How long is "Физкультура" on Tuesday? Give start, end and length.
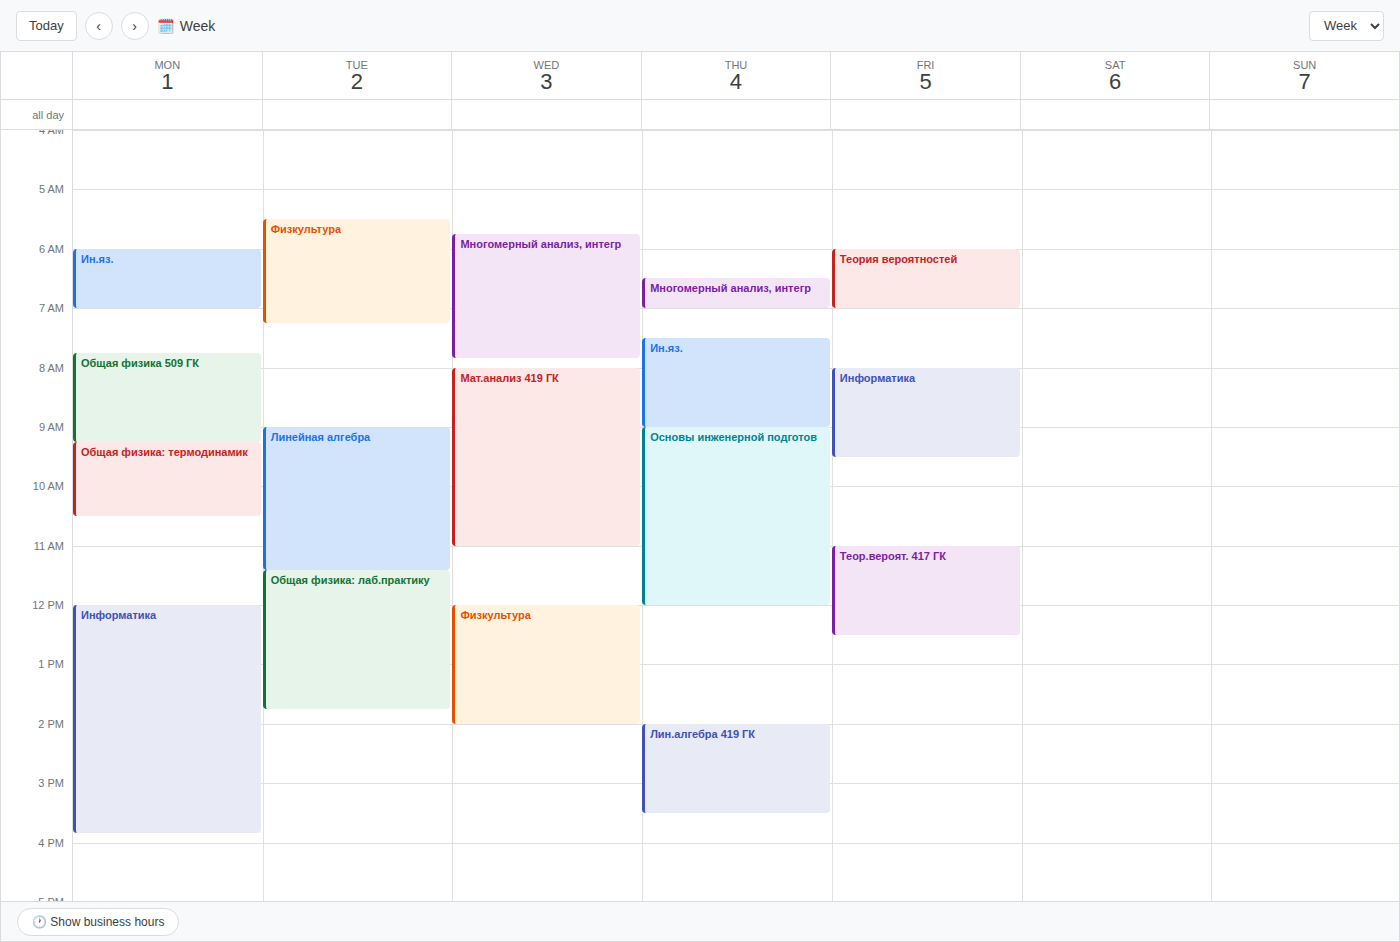
5:30 AM to 7:15 AM, 1 hour 45 minutes